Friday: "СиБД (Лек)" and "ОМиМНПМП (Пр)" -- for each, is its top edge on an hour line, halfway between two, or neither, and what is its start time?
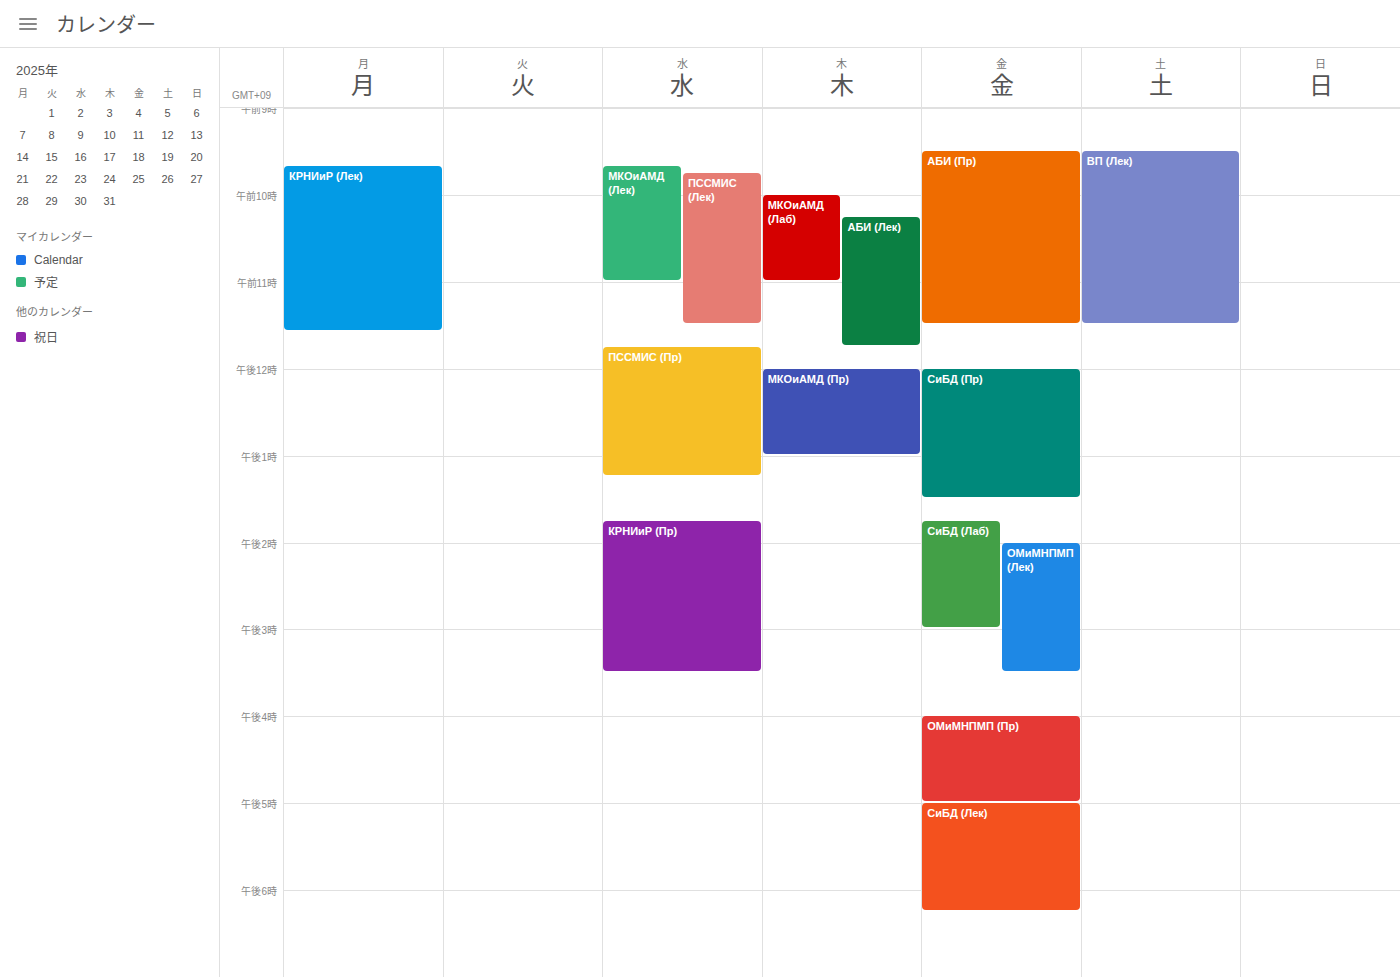
"СиБД (Лек)": 5:00 PM, exactly on the 5 PM line. "ОМиМНПМП (Пр)": 4:00 PM, exactly on the 4 PM line.